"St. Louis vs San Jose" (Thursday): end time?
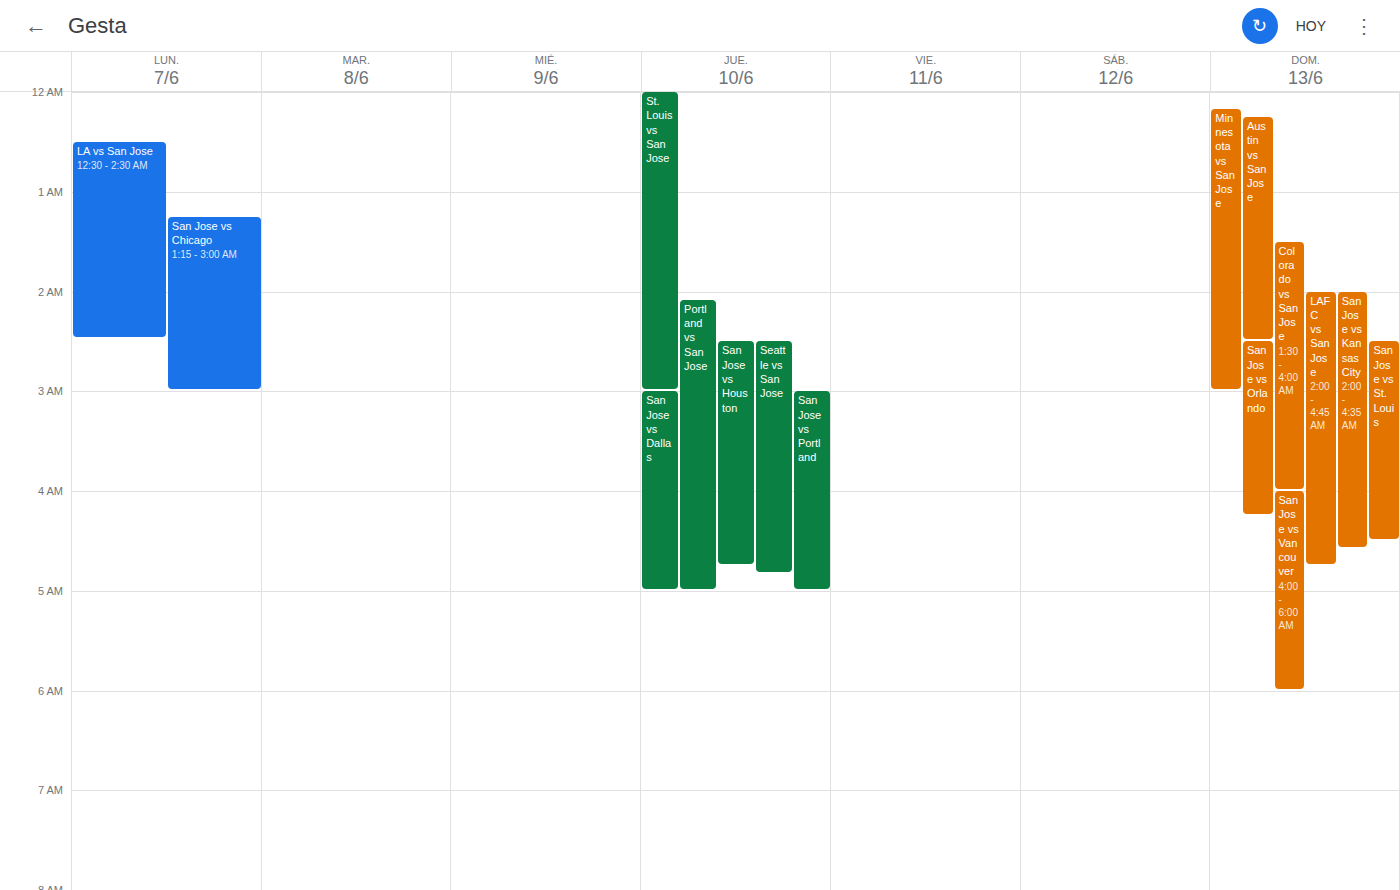
3:00 AM